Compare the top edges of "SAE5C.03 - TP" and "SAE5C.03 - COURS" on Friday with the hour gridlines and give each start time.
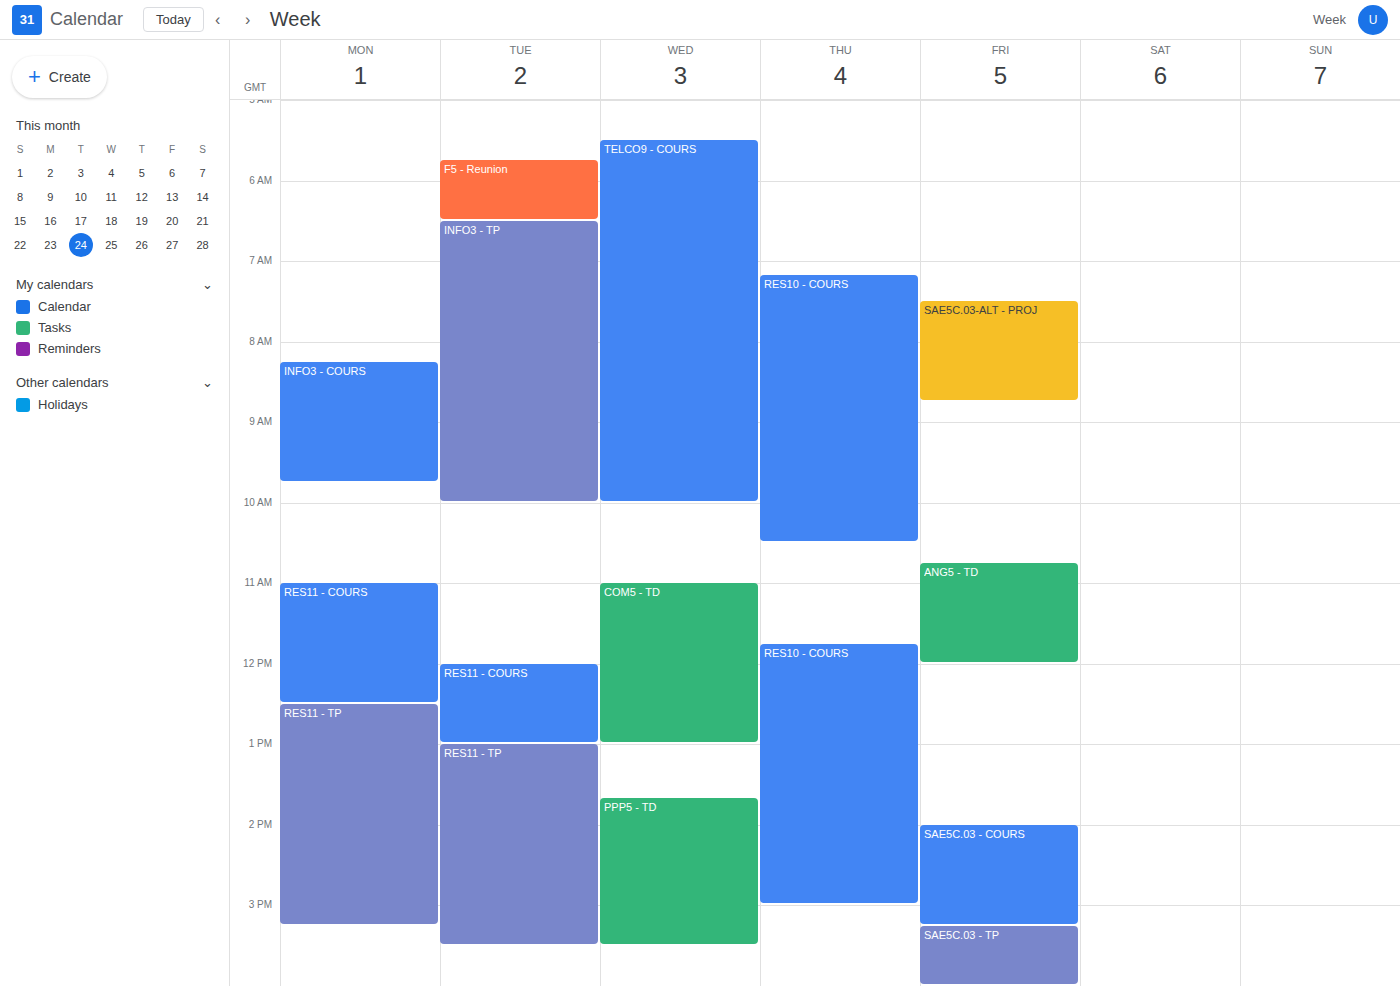
"SAE5C.03 - TP": 3:15 PM, neither: a quarter of the way from the 3 PM line to the 4 PM line. "SAE5C.03 - COURS": 2:00 PM, exactly on the 2 PM line.